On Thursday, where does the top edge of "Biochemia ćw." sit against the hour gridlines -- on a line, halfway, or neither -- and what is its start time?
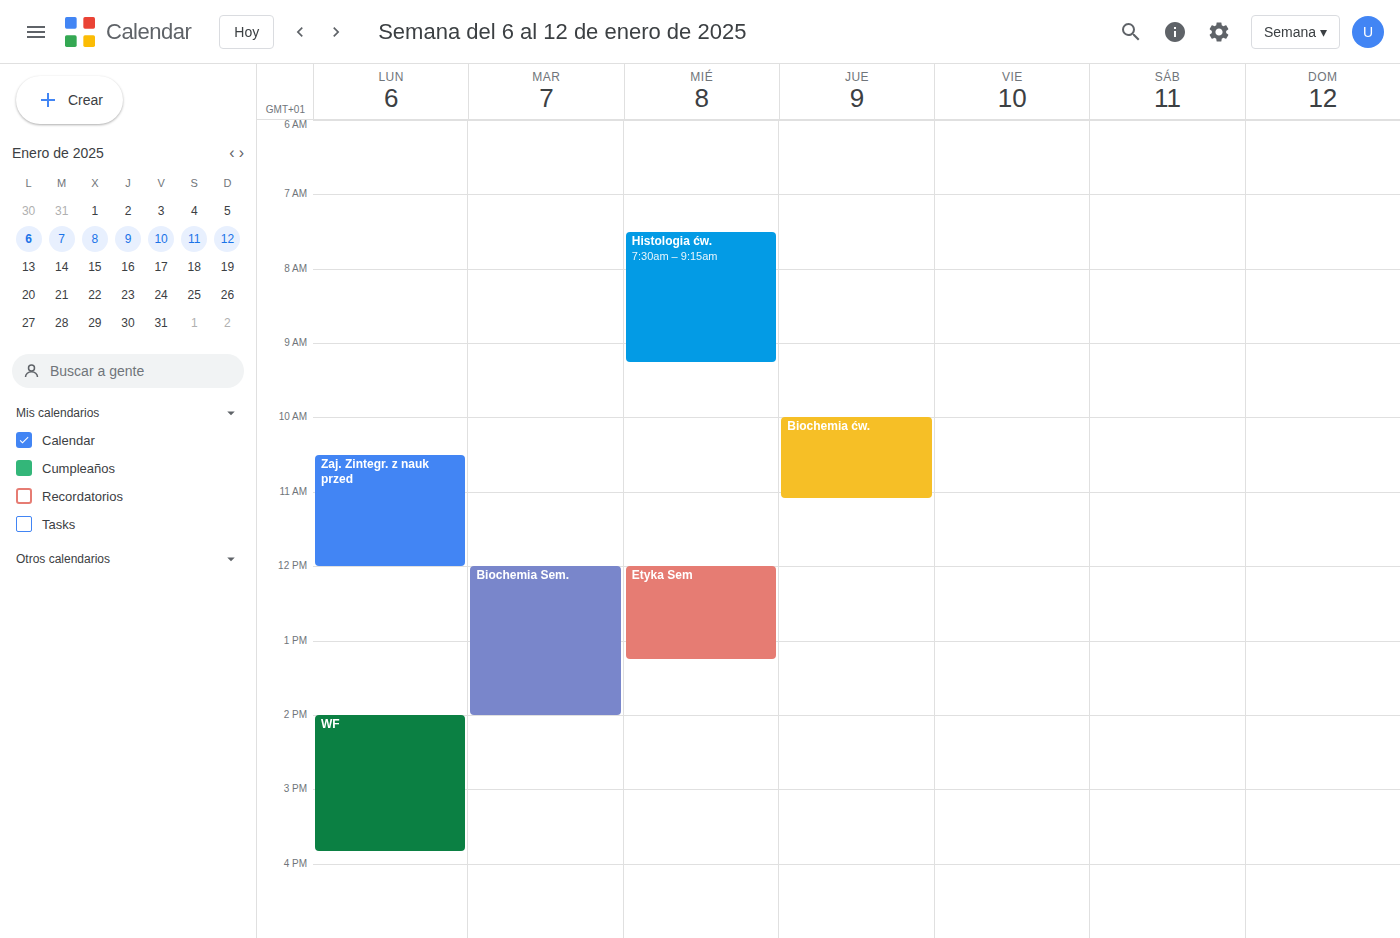
10:00 AM -- exactly on the 10 AM line.